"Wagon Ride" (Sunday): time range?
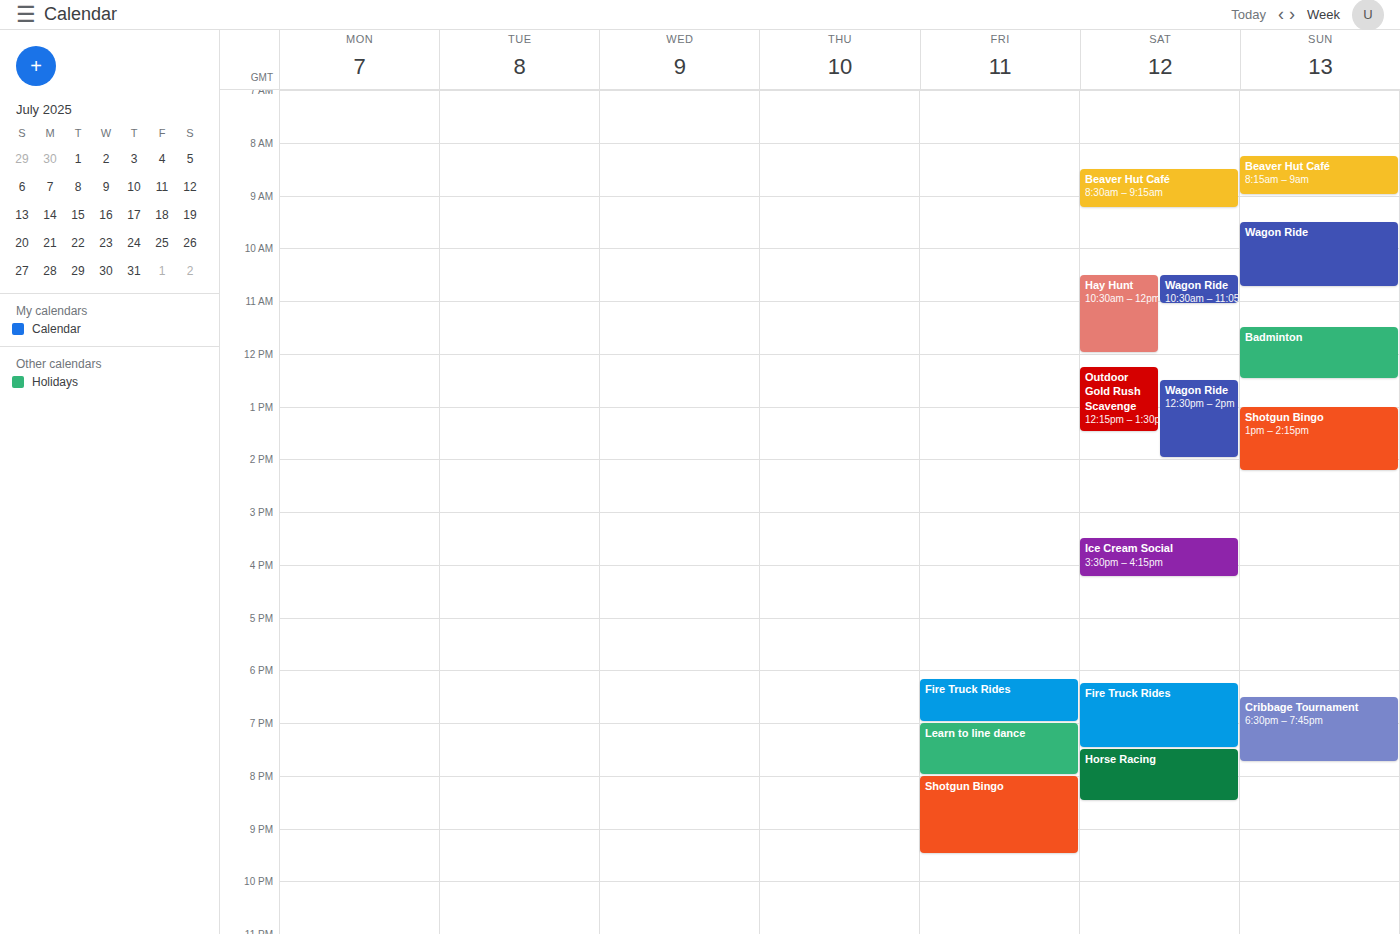
9:30 AM to 10:45 AM